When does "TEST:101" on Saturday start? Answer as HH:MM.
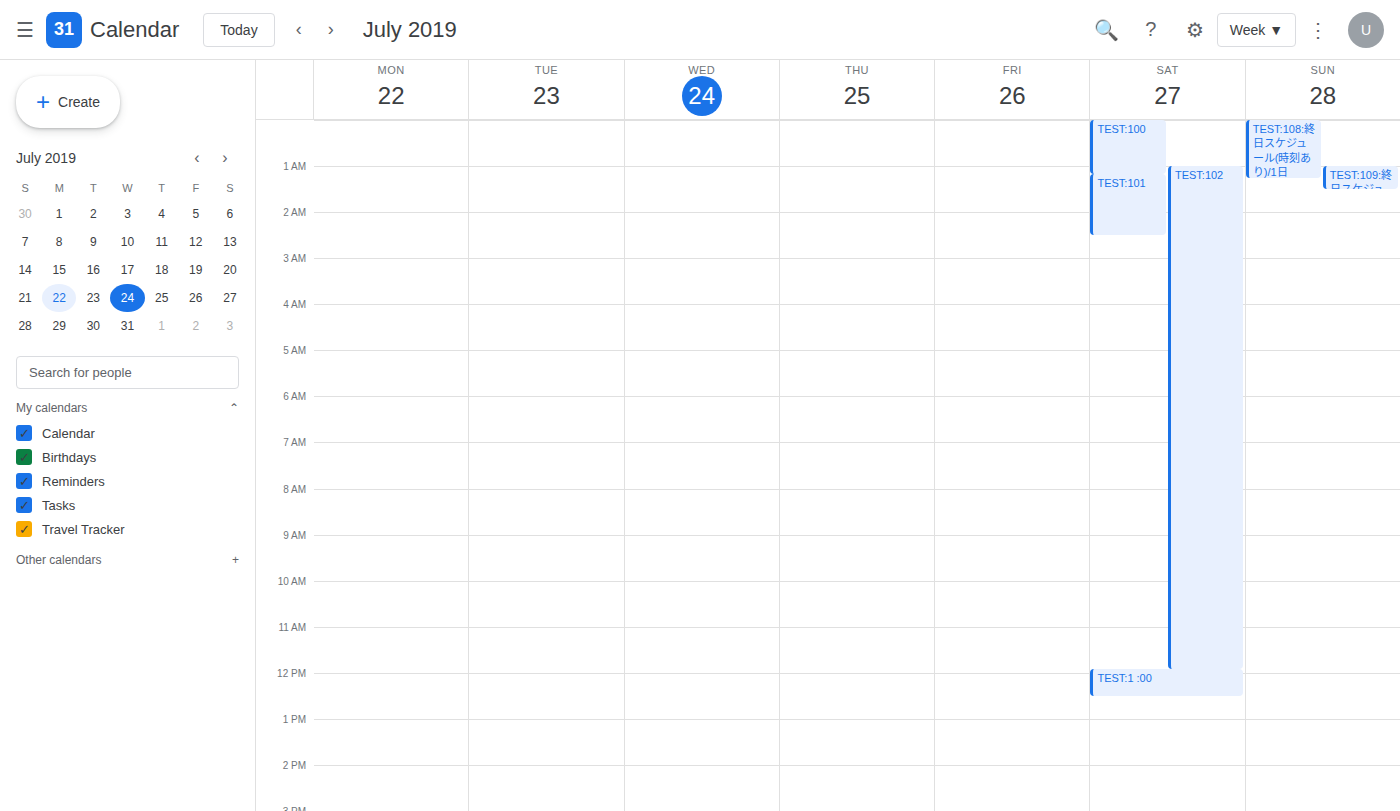
01:10